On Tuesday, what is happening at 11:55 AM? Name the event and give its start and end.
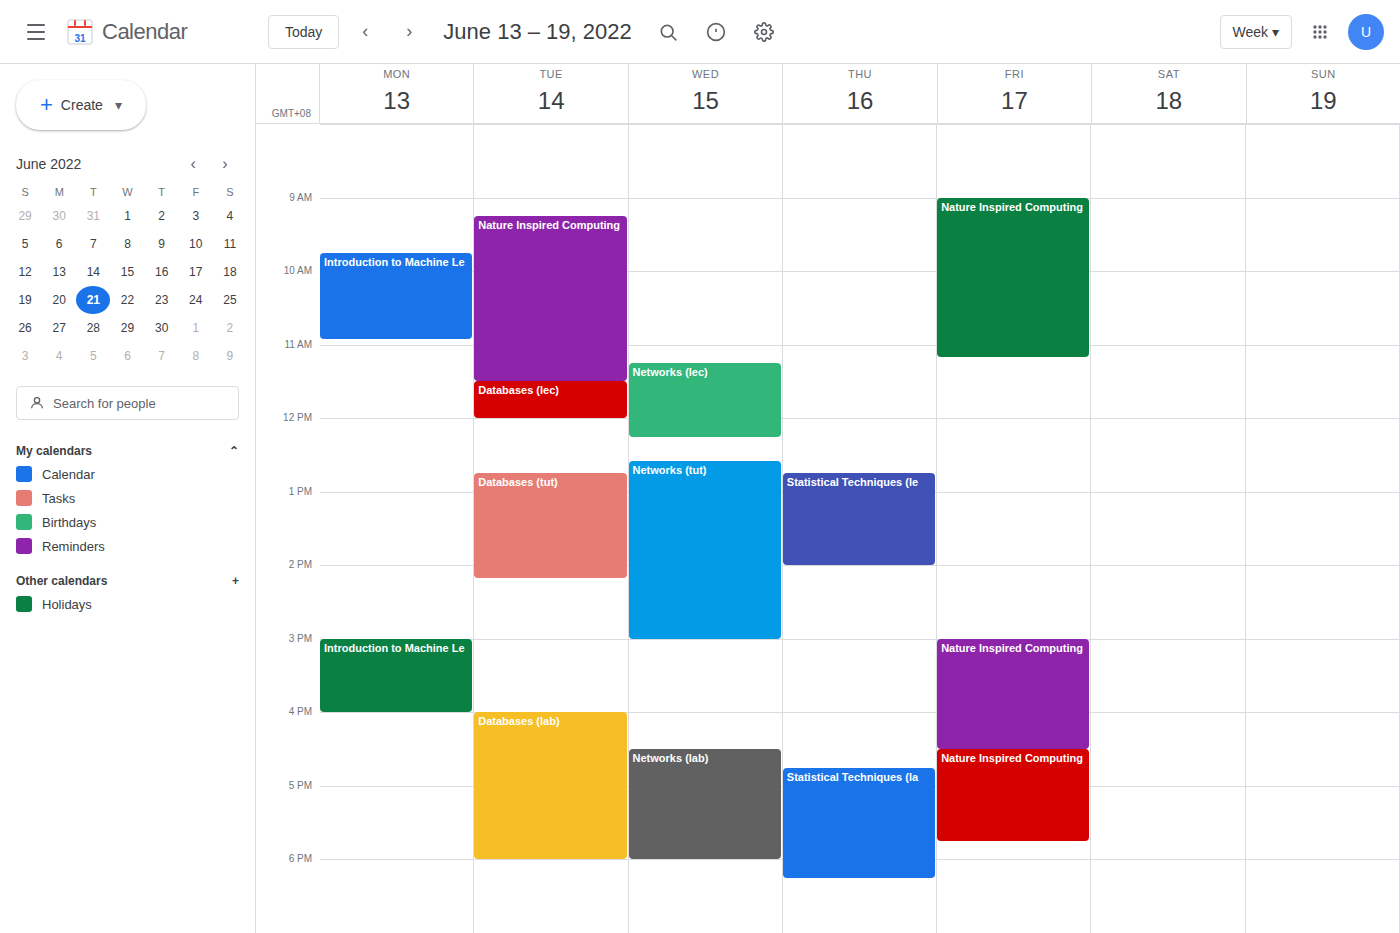
"Databases (lec)", 11:30 AM to 12:00 PM